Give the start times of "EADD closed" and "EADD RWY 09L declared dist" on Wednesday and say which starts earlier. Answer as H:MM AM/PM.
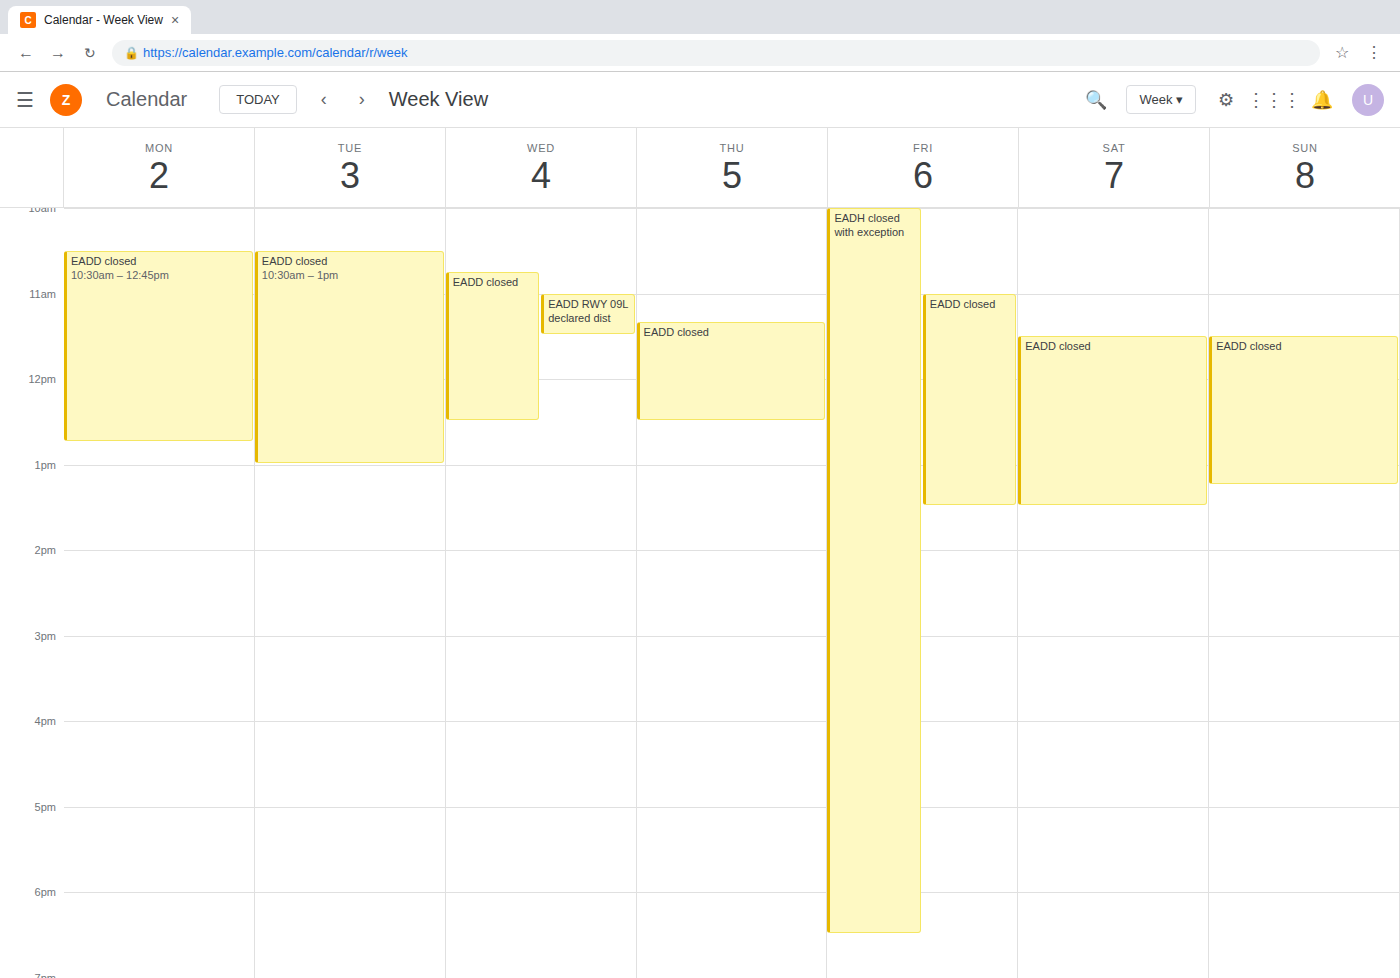
"EADD closed" 10:45 AM; "EADD RWY 09L declared dist" 11:00 AM.